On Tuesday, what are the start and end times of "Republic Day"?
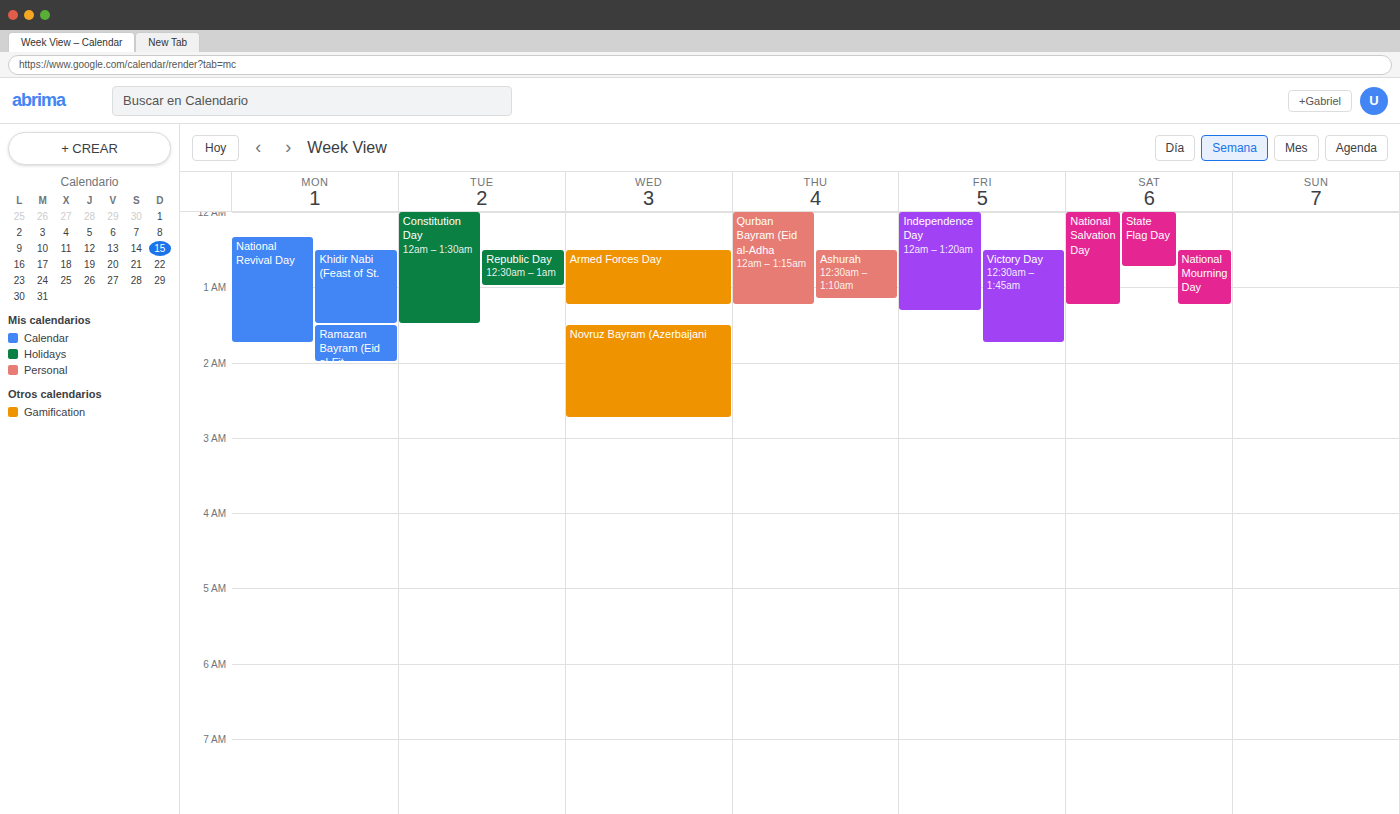
12:30 AM to 1:00 AM